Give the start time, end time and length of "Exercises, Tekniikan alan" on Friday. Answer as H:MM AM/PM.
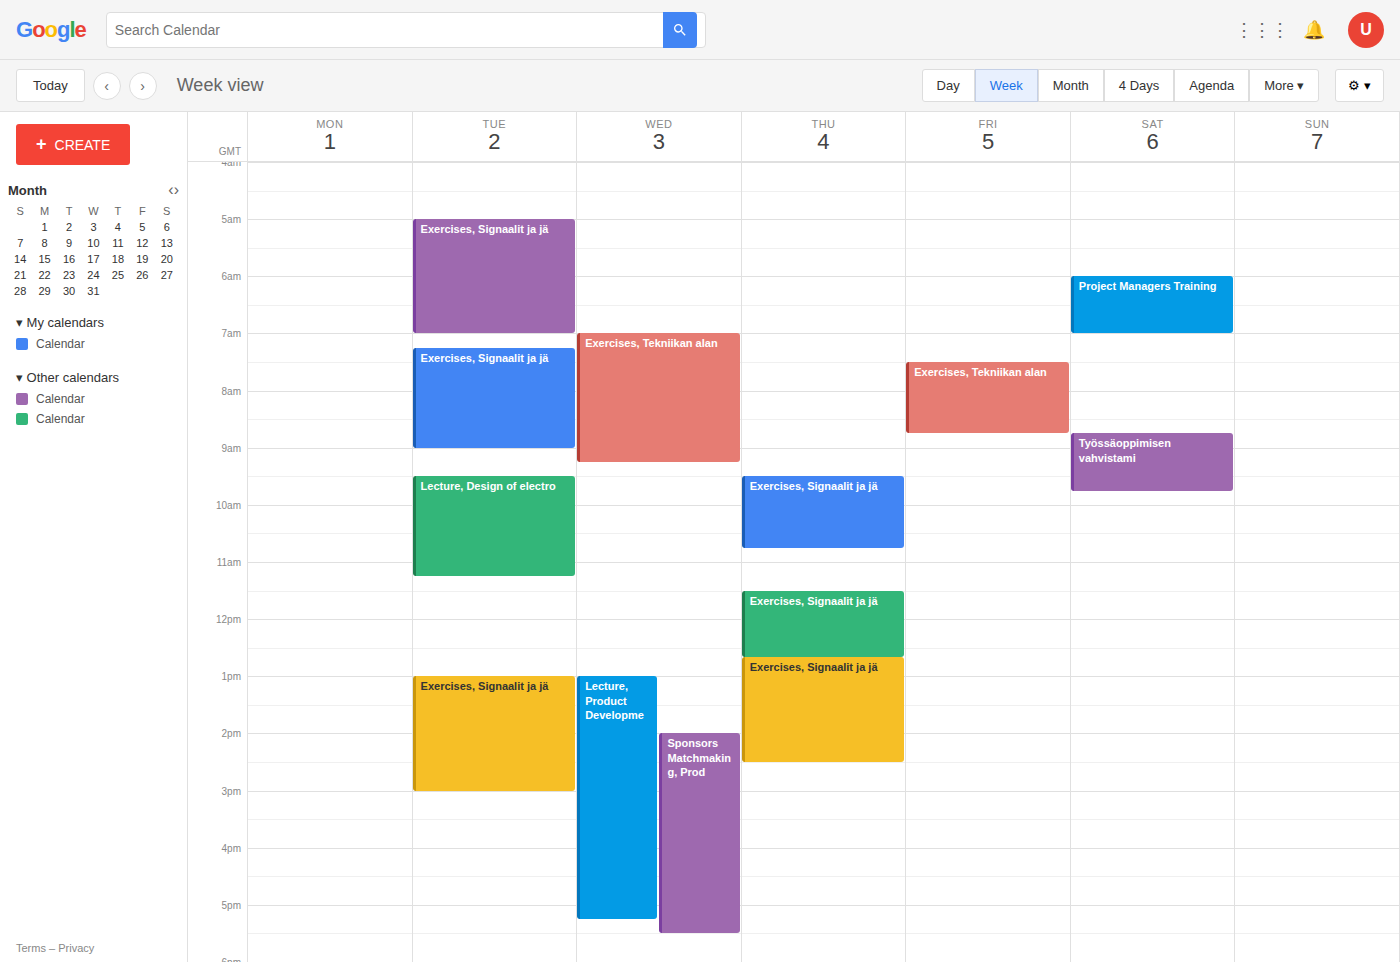
7:30 AM to 8:45 AM, 1 hour 15 minutes